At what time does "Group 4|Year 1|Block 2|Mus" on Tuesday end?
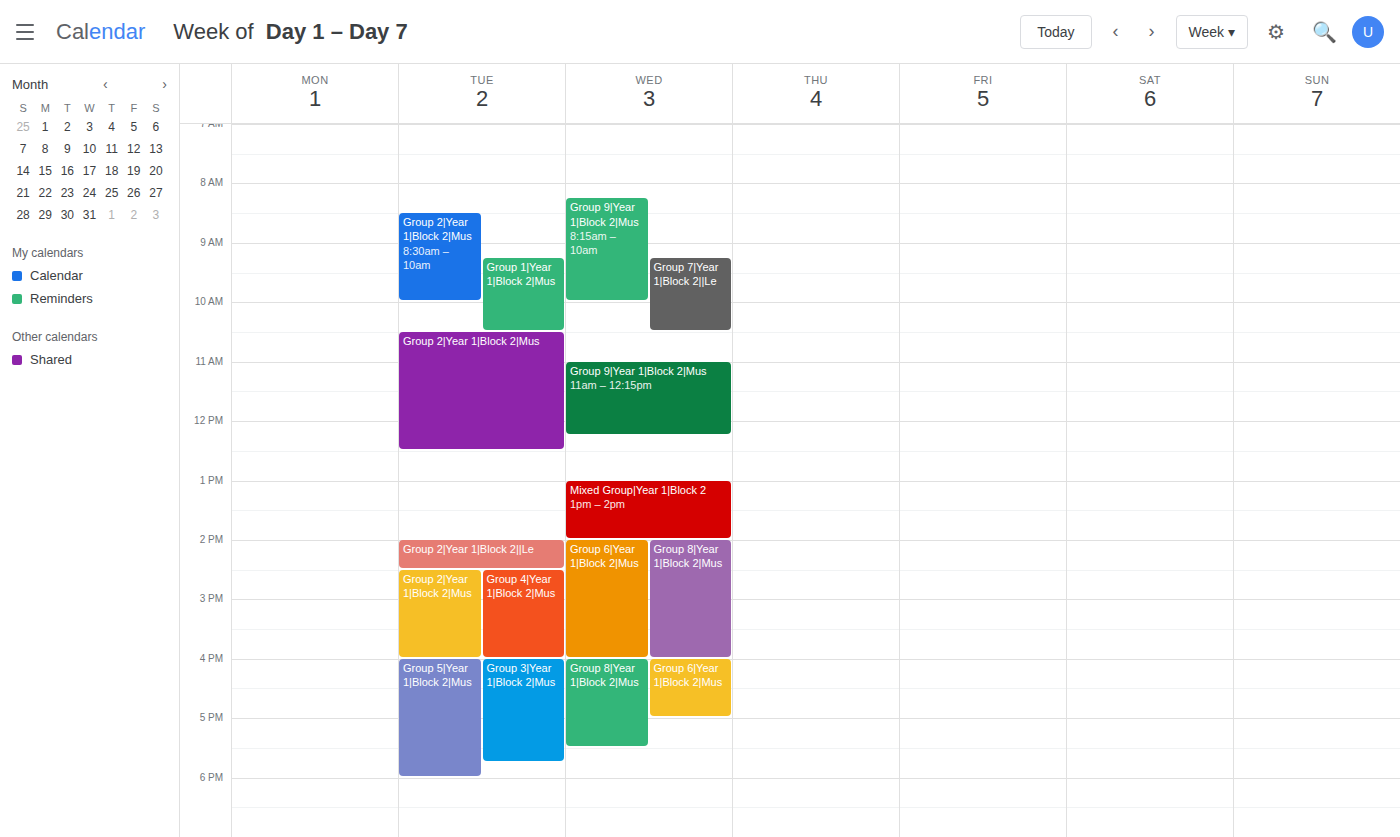
4:00 PM